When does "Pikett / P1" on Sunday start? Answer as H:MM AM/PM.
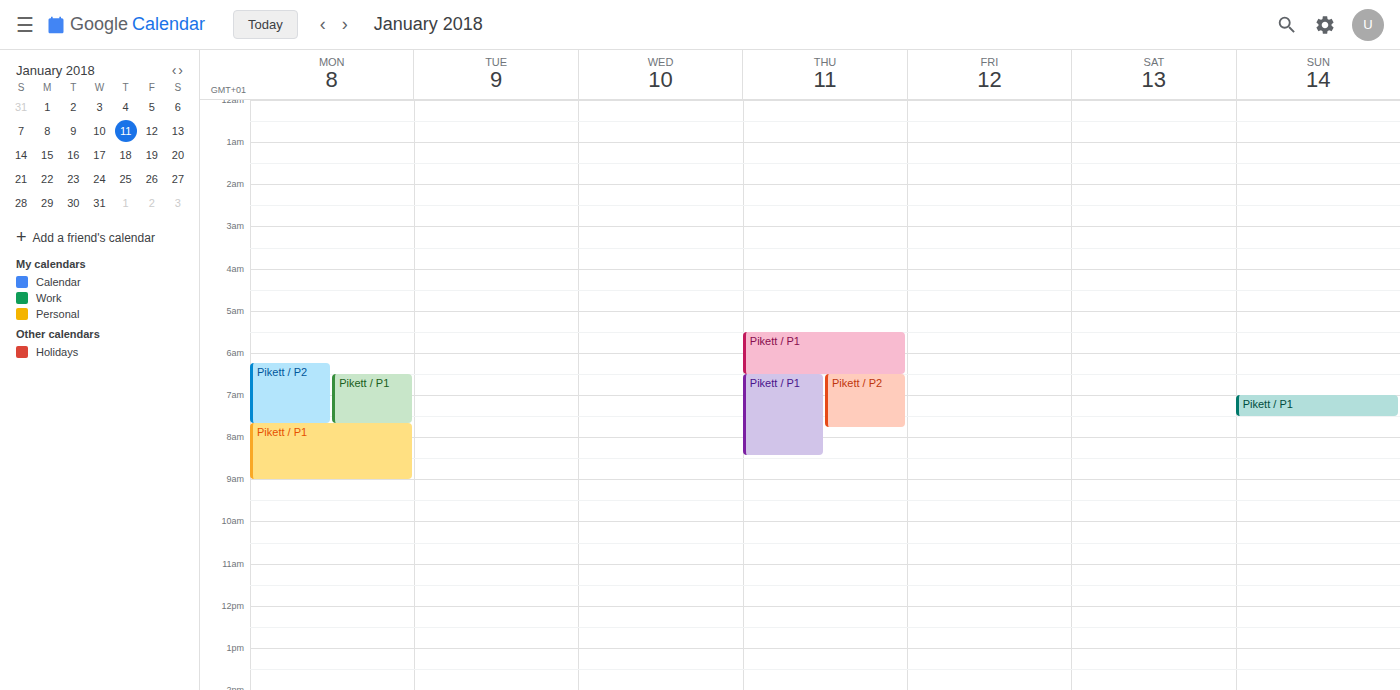
7:00 AM